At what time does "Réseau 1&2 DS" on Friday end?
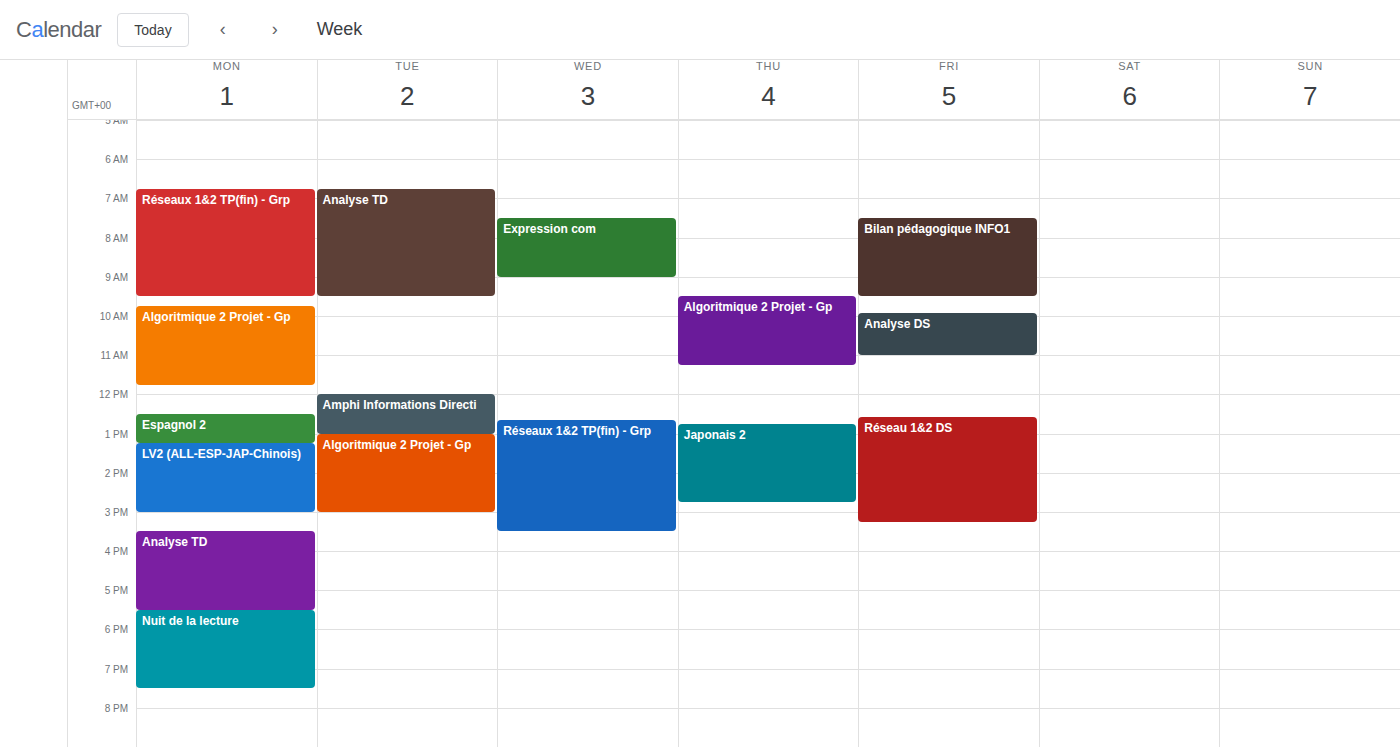
15:15